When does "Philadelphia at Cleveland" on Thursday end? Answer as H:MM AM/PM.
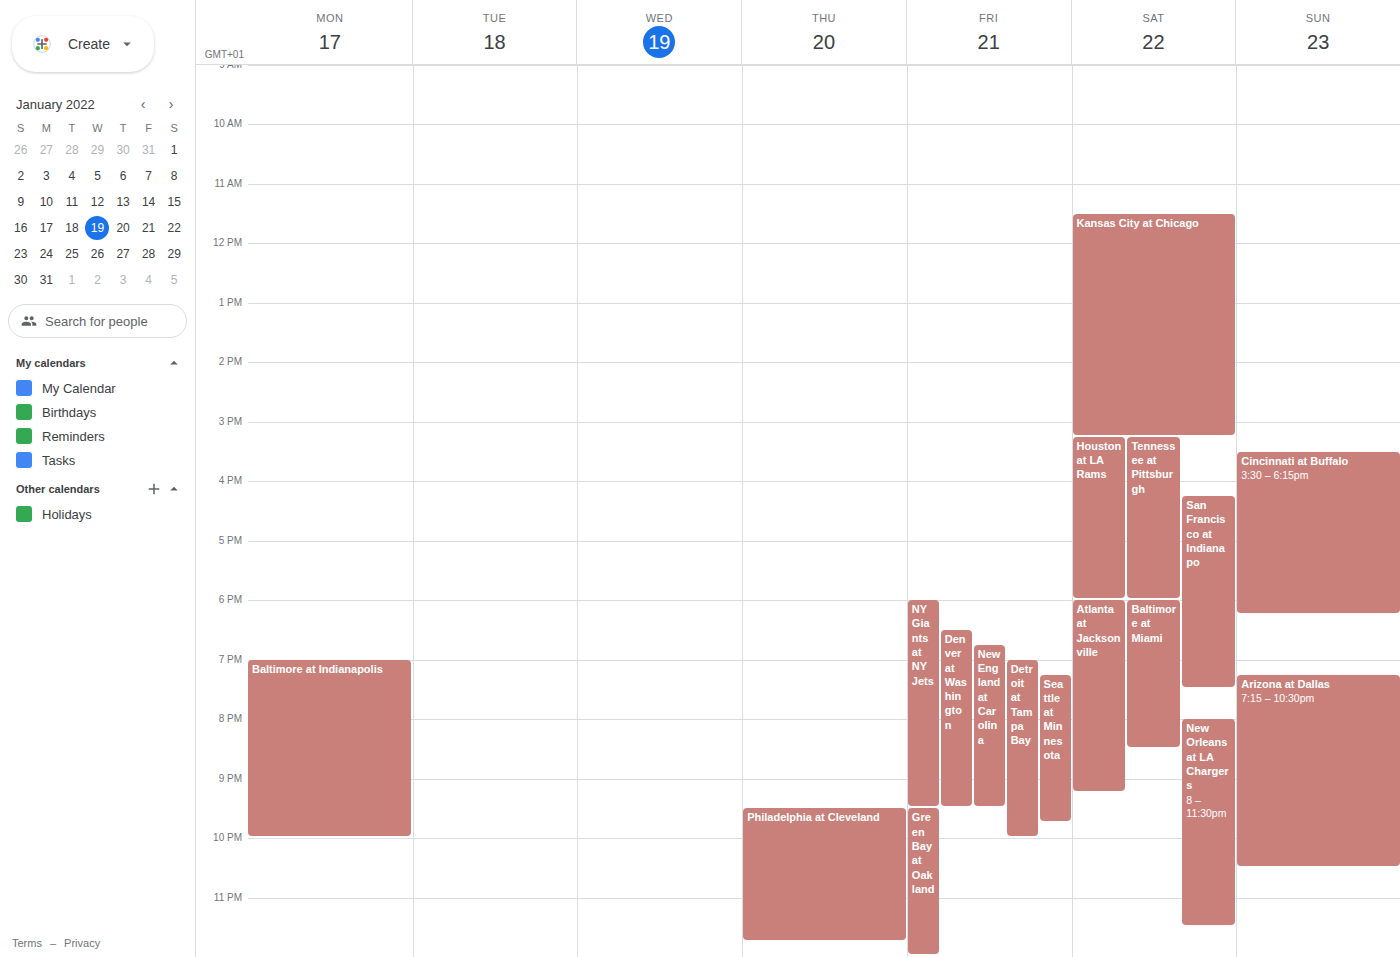
11:45 PM